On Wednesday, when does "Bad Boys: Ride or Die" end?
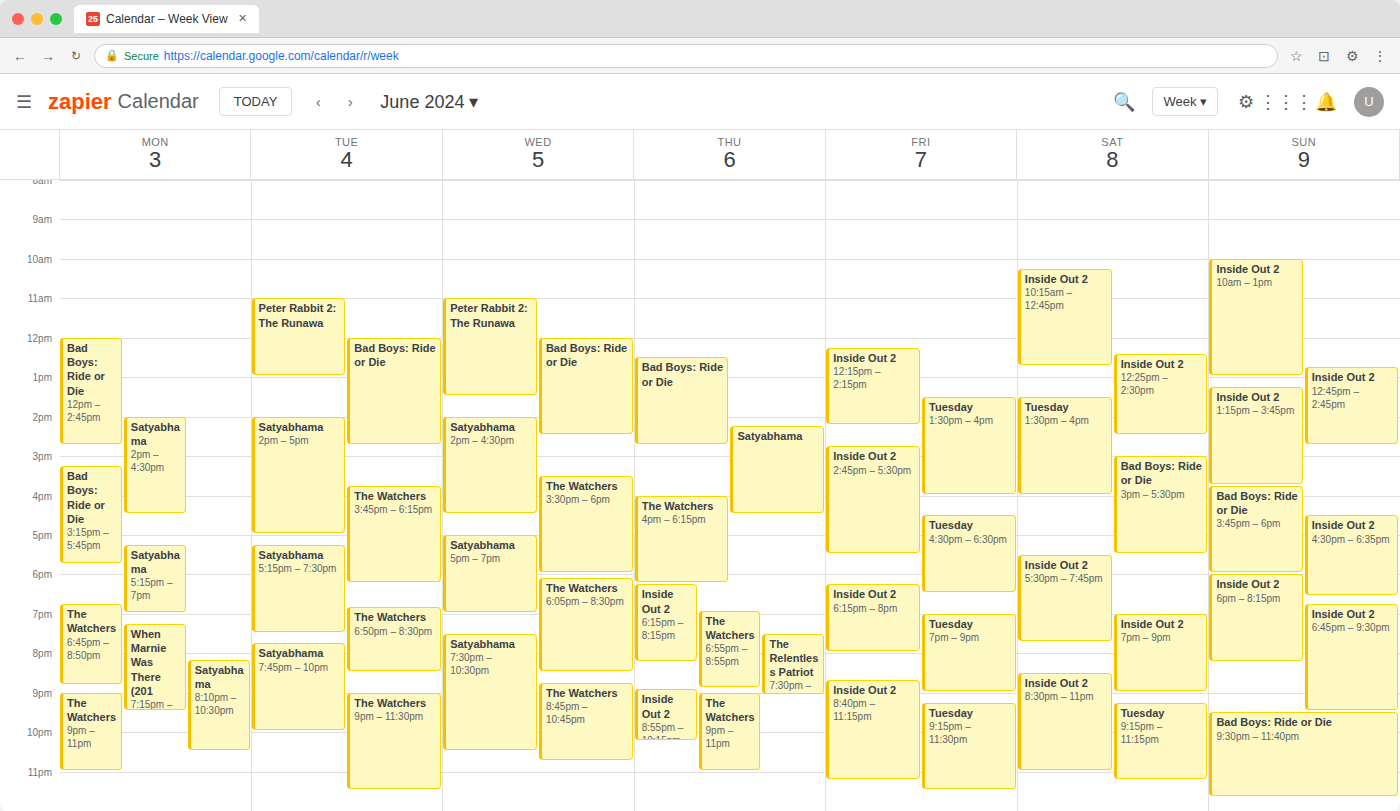
2:30 PM